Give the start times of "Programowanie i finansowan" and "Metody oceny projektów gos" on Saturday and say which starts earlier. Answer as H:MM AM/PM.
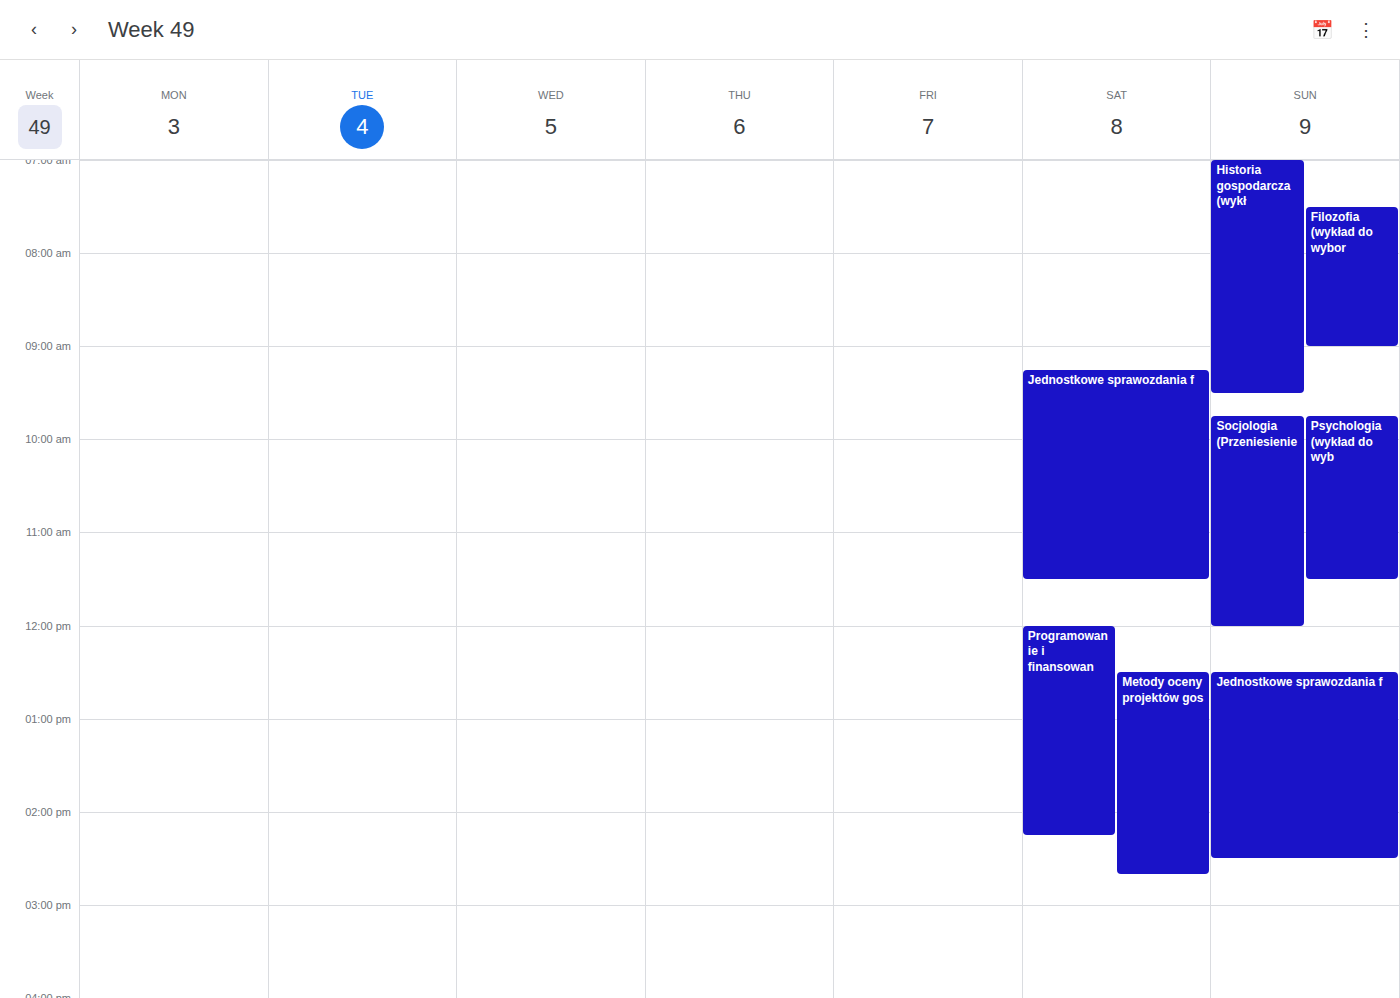
"Programowanie i finansowan" 12:00 PM; "Metody oceny projektów gos" 12:30 PM.